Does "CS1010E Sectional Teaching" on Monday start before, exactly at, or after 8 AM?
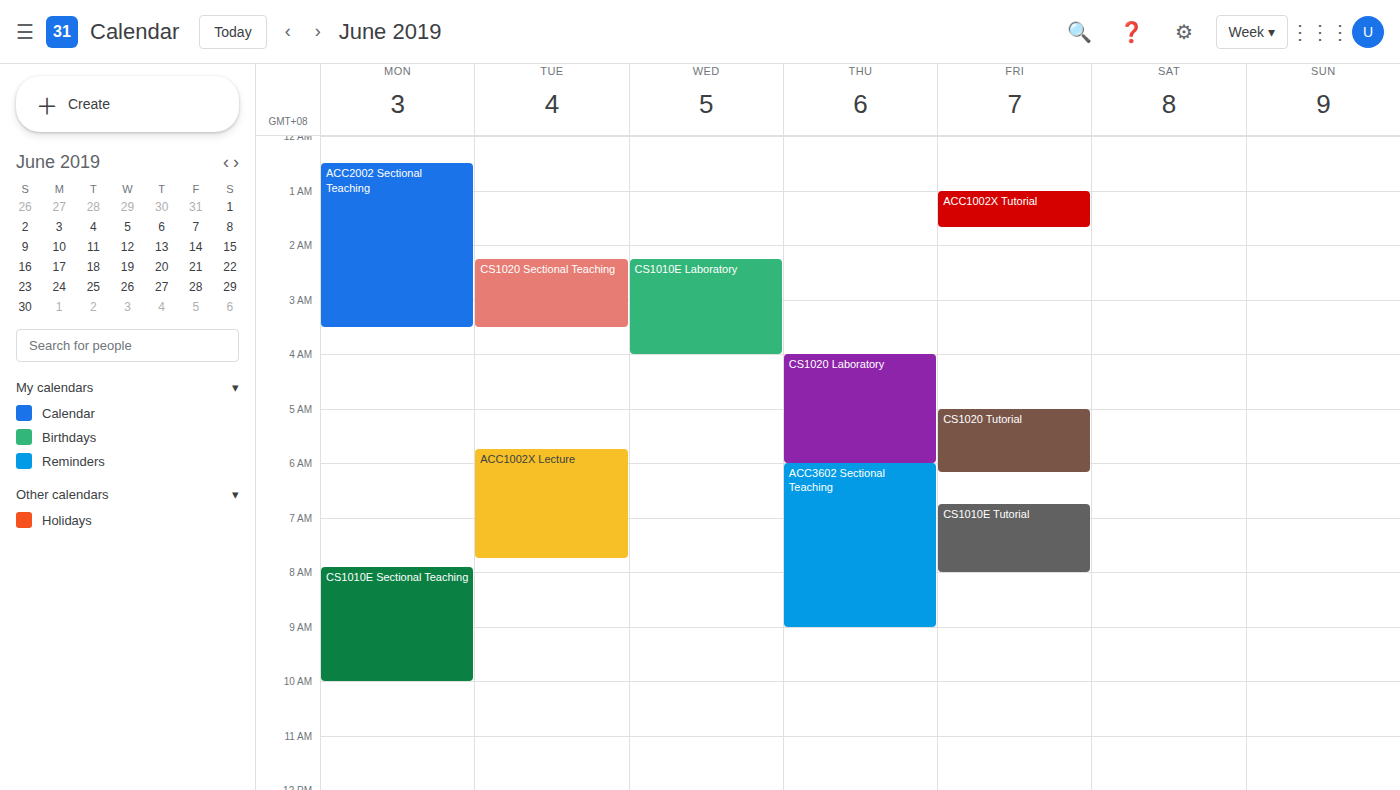
7:55 AM -- before 8 AM, 5 minutes above the 8 AM line.